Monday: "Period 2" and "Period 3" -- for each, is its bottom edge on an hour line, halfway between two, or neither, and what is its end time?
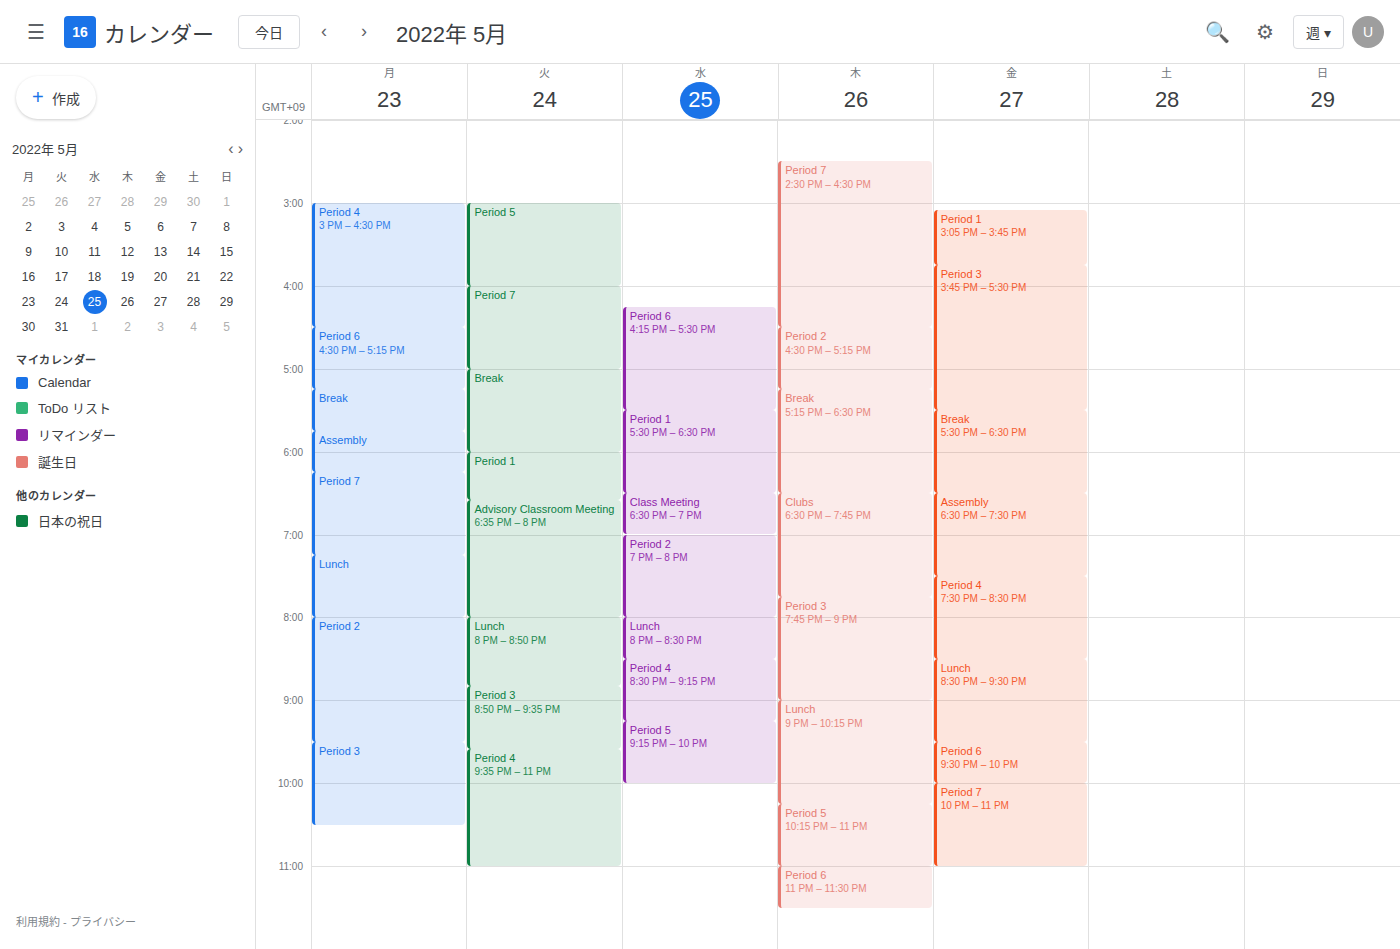
"Period 2": 9:30 PM, halfway between the 9 PM and 10 PM lines. "Period 3": 10:30 PM, halfway between the 10 PM and 11 PM lines.